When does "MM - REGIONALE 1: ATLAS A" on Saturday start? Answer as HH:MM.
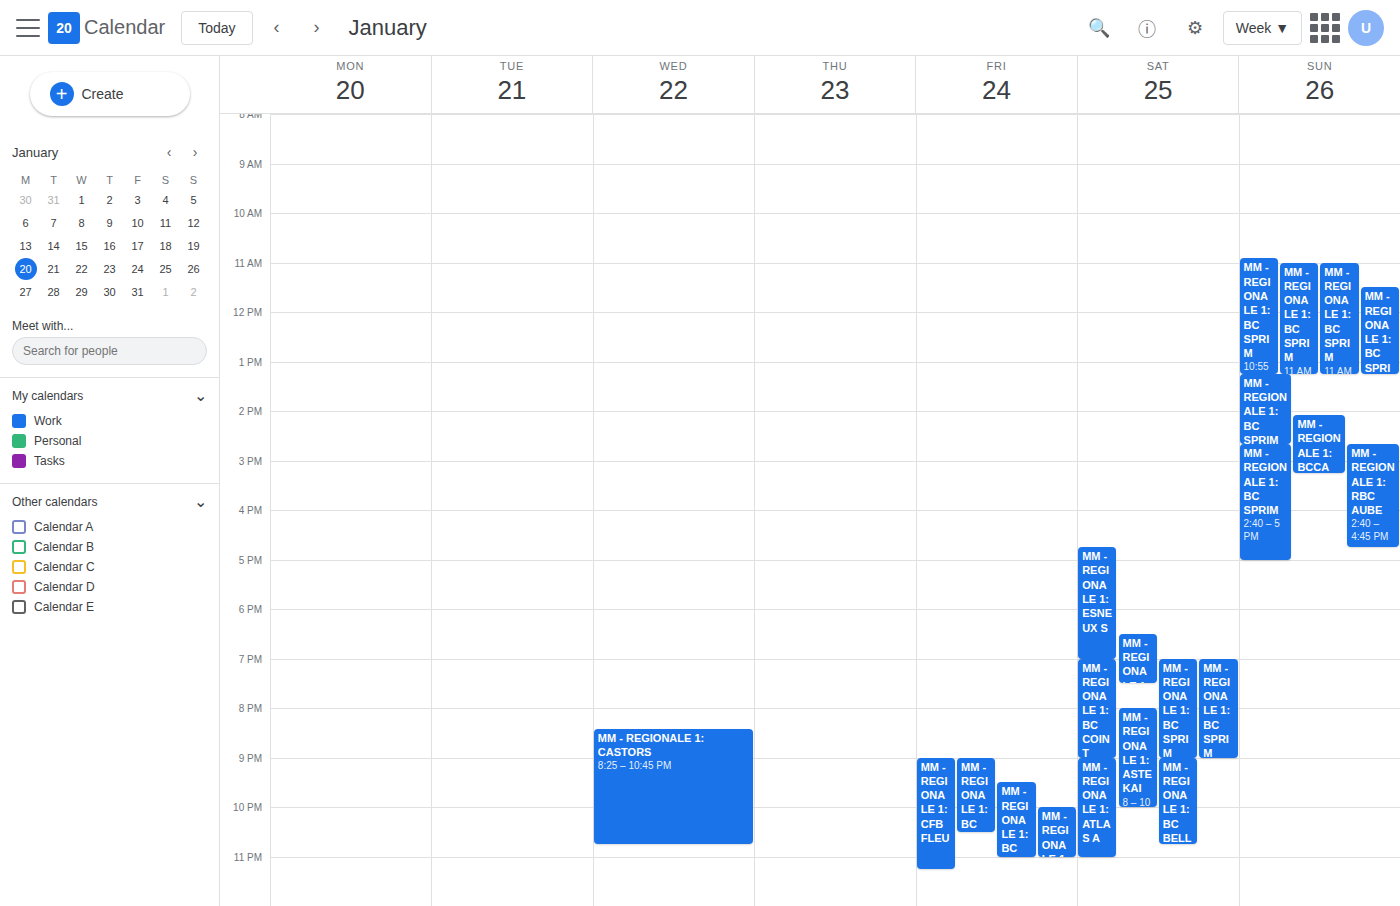
21:00